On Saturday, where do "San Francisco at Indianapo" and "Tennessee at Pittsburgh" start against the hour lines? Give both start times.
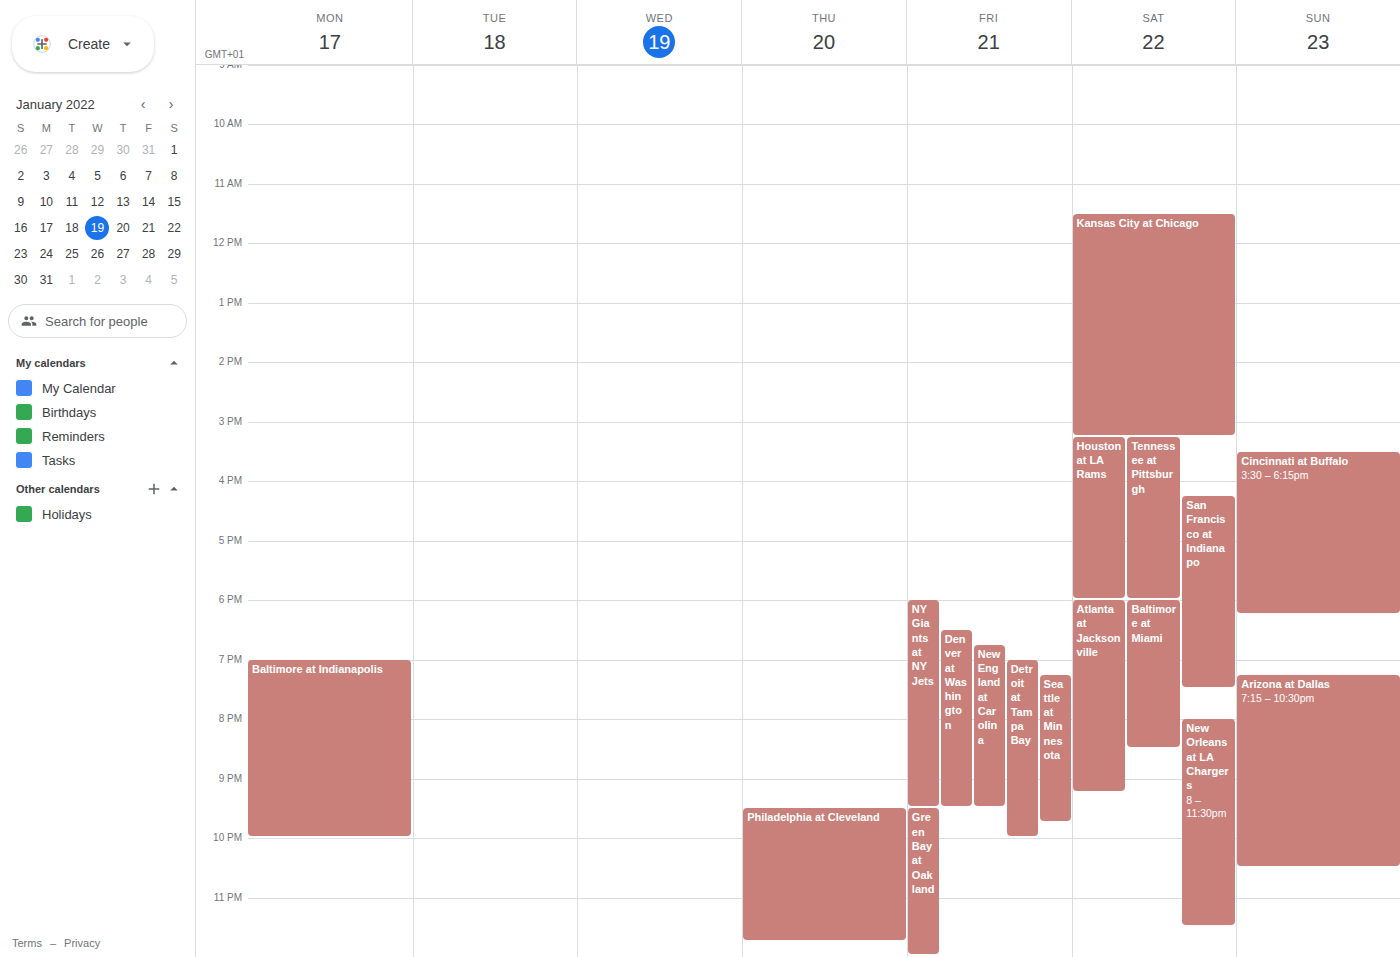
"San Francisco at Indianapo": 4:15 PM, neither: a quarter of the way from the 4 PM line to the 5 PM line. "Tennessee at Pittsburgh": 3:15 PM, neither: a quarter of the way from the 3 PM line to the 4 PM line.